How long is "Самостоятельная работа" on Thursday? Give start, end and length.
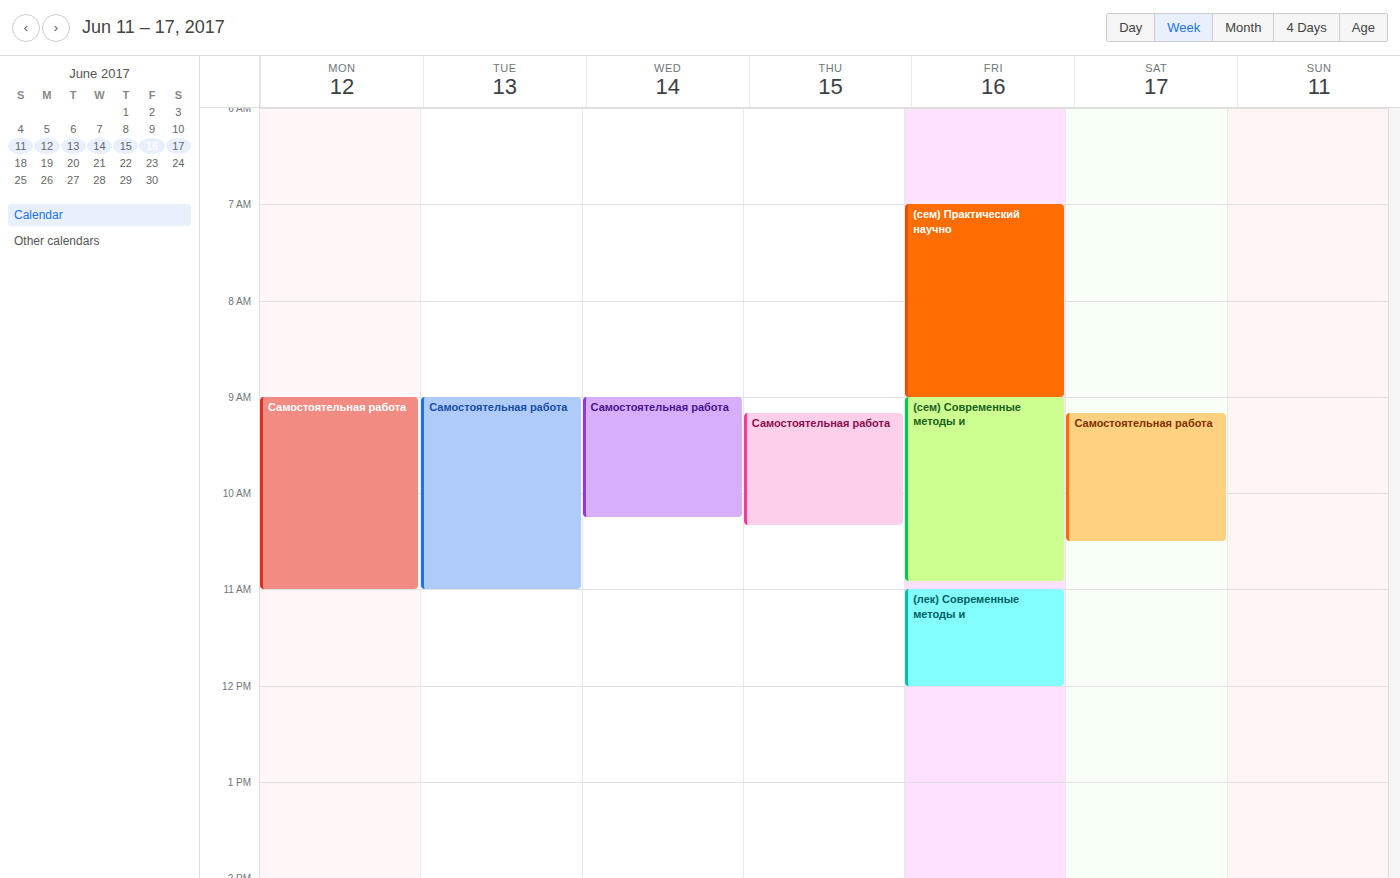
09:10 to 10:20, 1 hour 10 minutes